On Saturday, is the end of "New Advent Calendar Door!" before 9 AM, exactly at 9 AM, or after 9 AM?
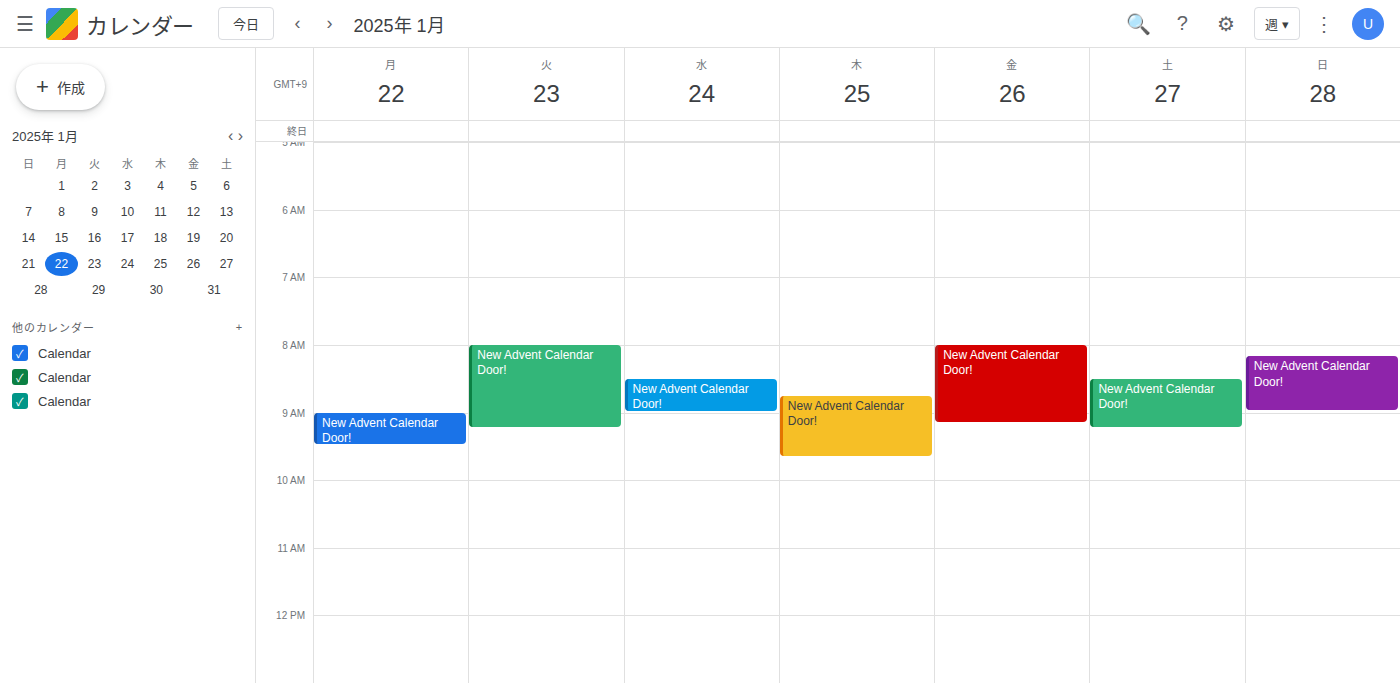
9:15 AM -- after 9 AM, 15 minutes below the 9 AM line.